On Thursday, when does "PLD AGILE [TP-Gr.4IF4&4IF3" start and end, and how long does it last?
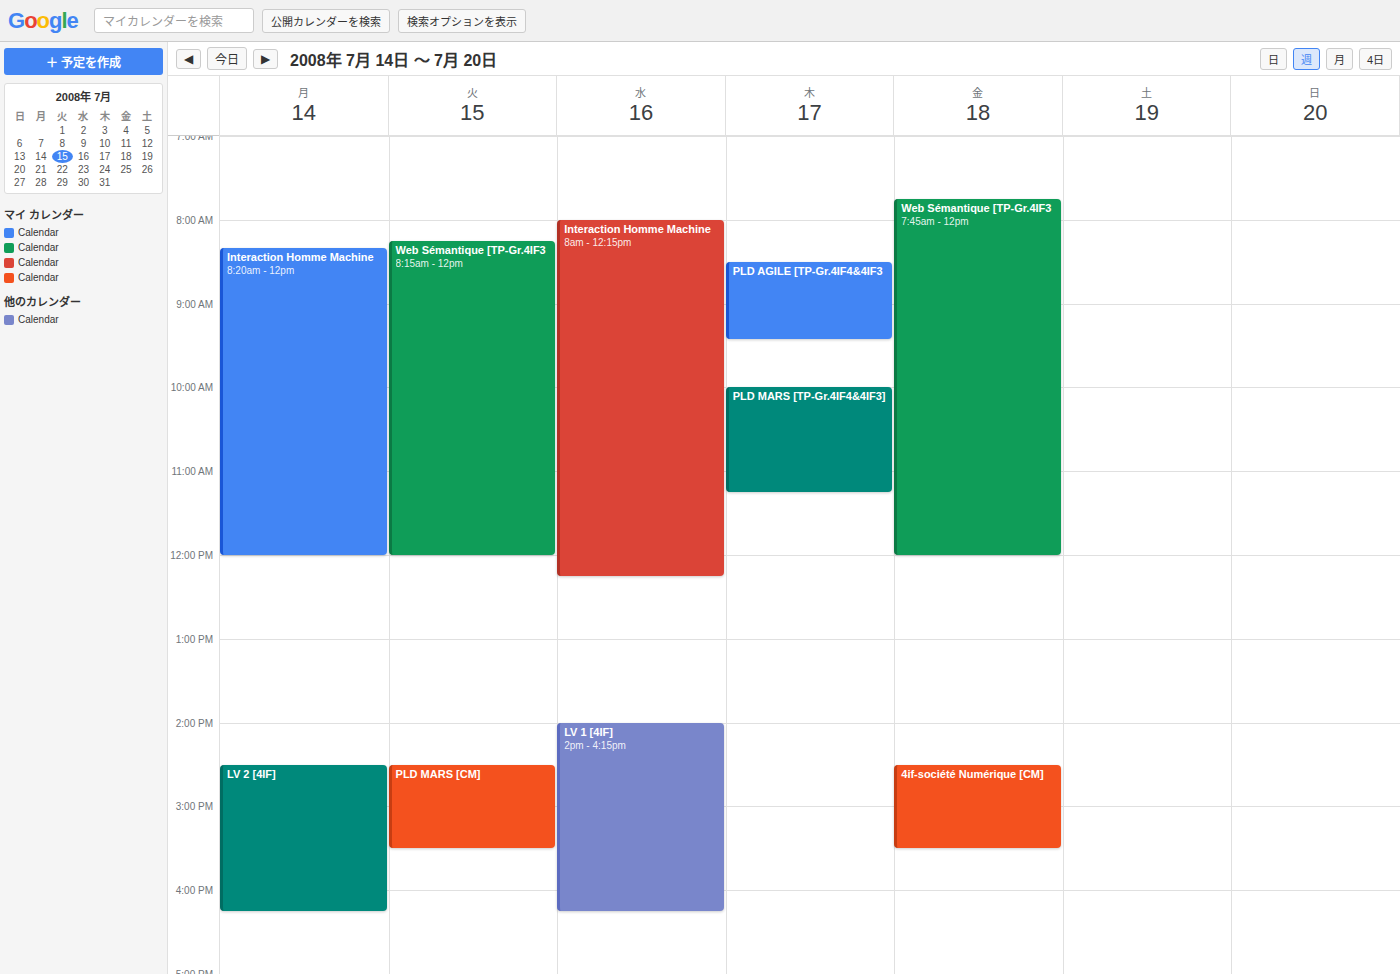
8:30 AM to 9:25 AM, 55 minutes